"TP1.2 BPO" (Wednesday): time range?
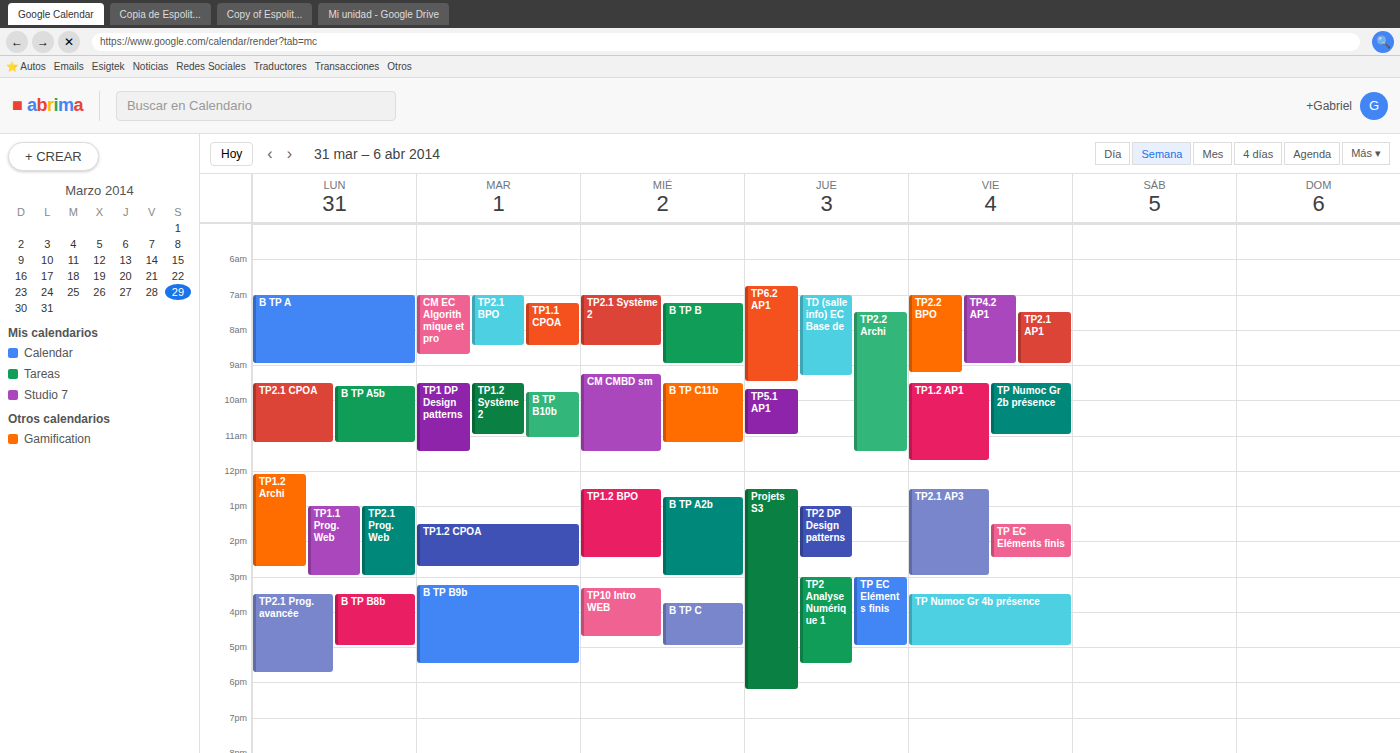
12:30 PM to 2:30 PM